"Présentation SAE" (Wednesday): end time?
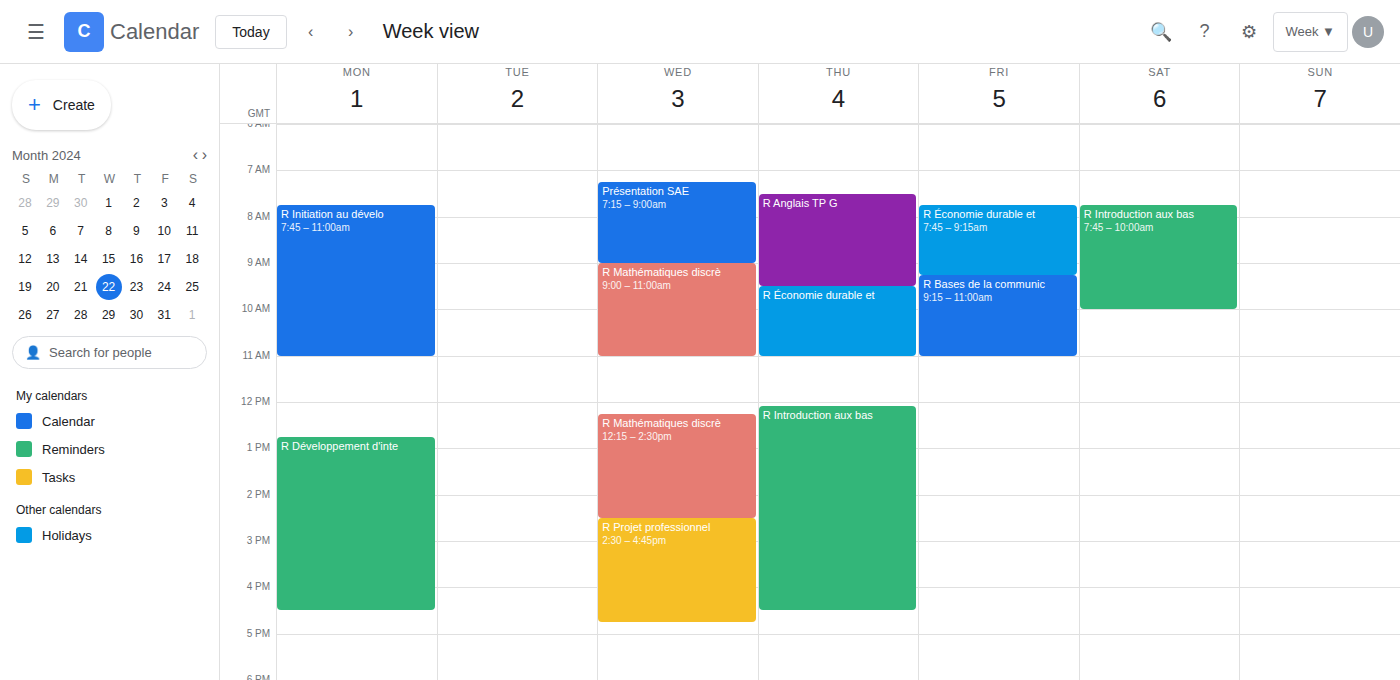
9:00 AM